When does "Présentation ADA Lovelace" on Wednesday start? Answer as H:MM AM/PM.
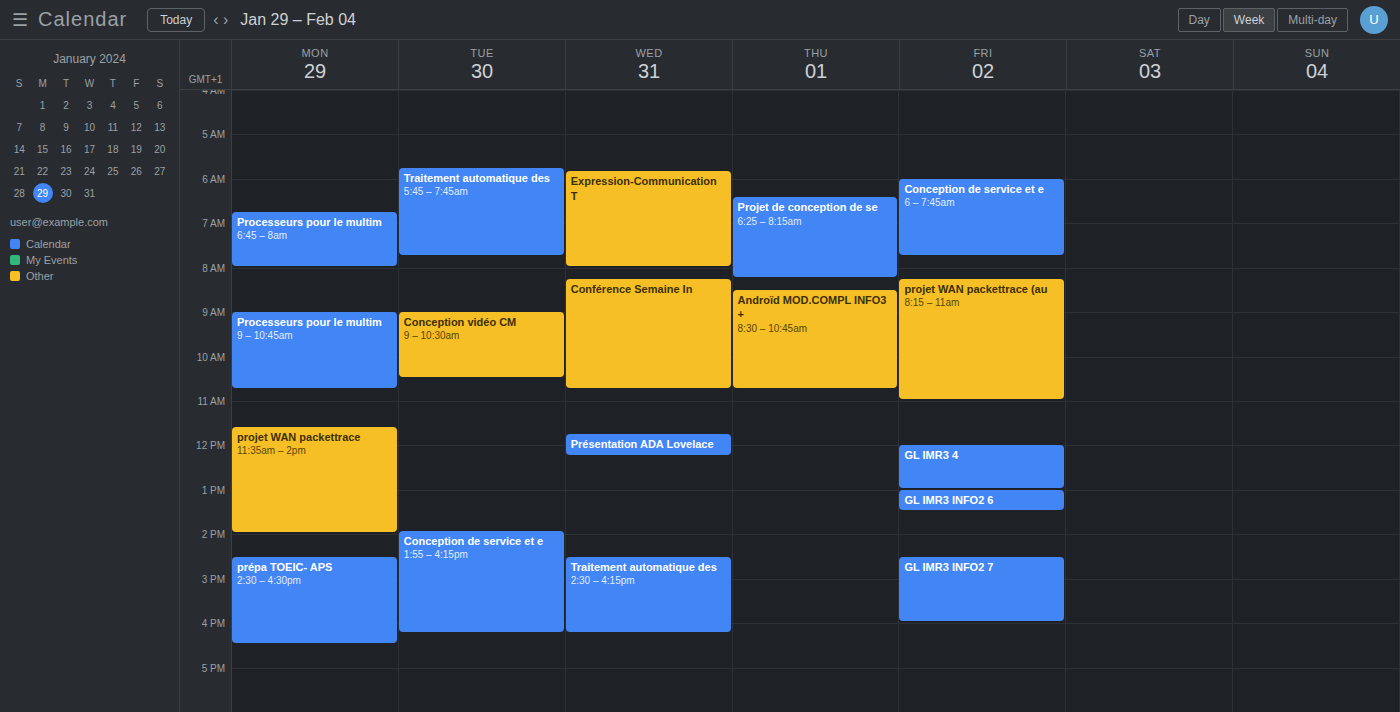
11:45 AM